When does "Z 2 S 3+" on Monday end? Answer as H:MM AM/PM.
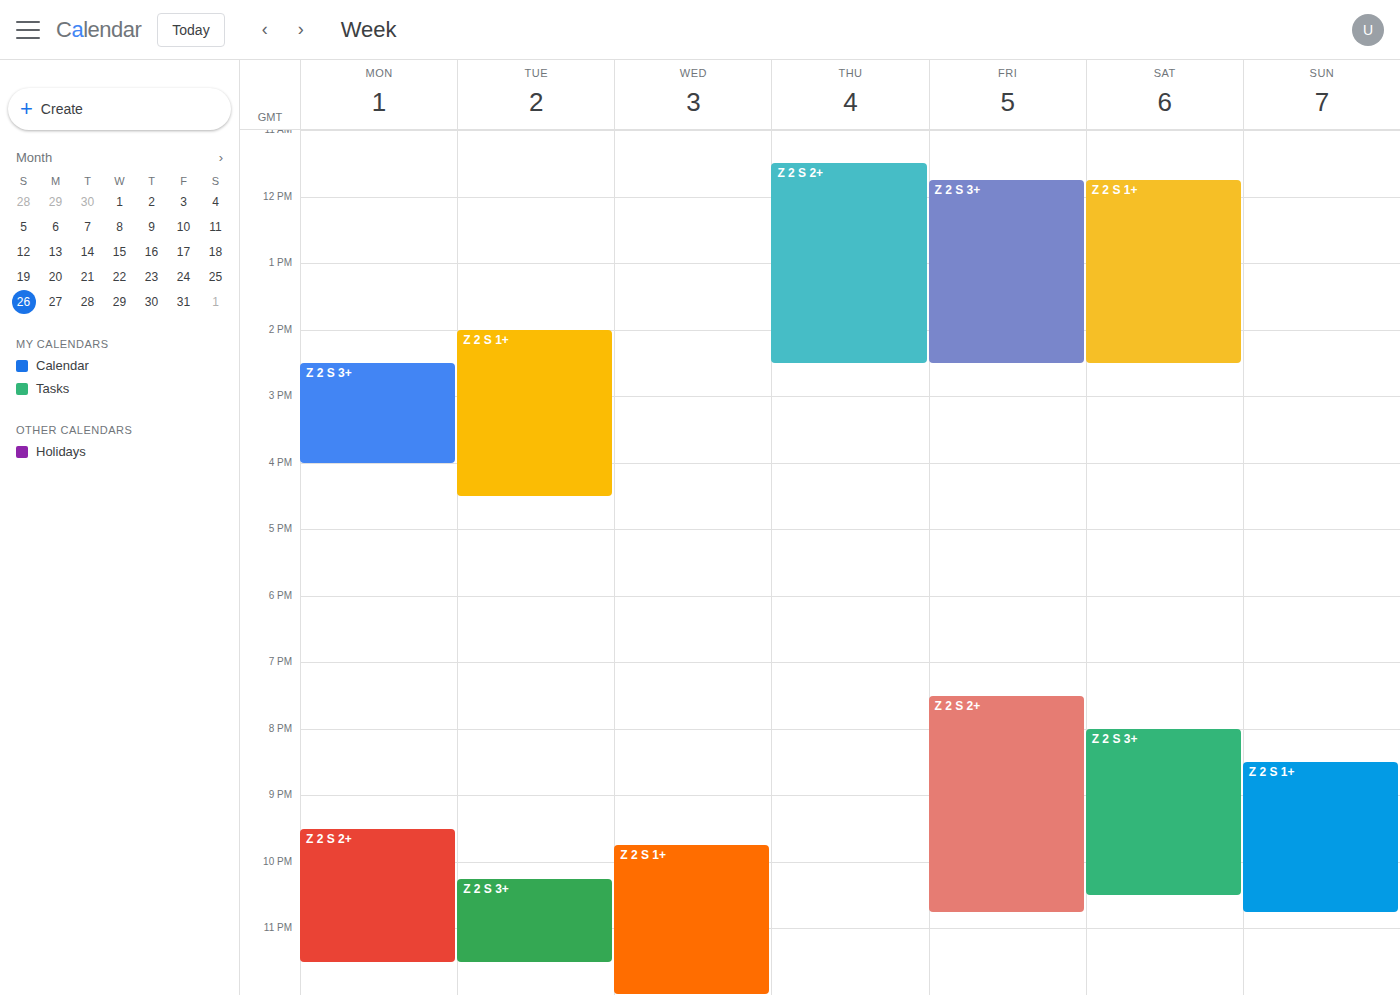
4:00 PM